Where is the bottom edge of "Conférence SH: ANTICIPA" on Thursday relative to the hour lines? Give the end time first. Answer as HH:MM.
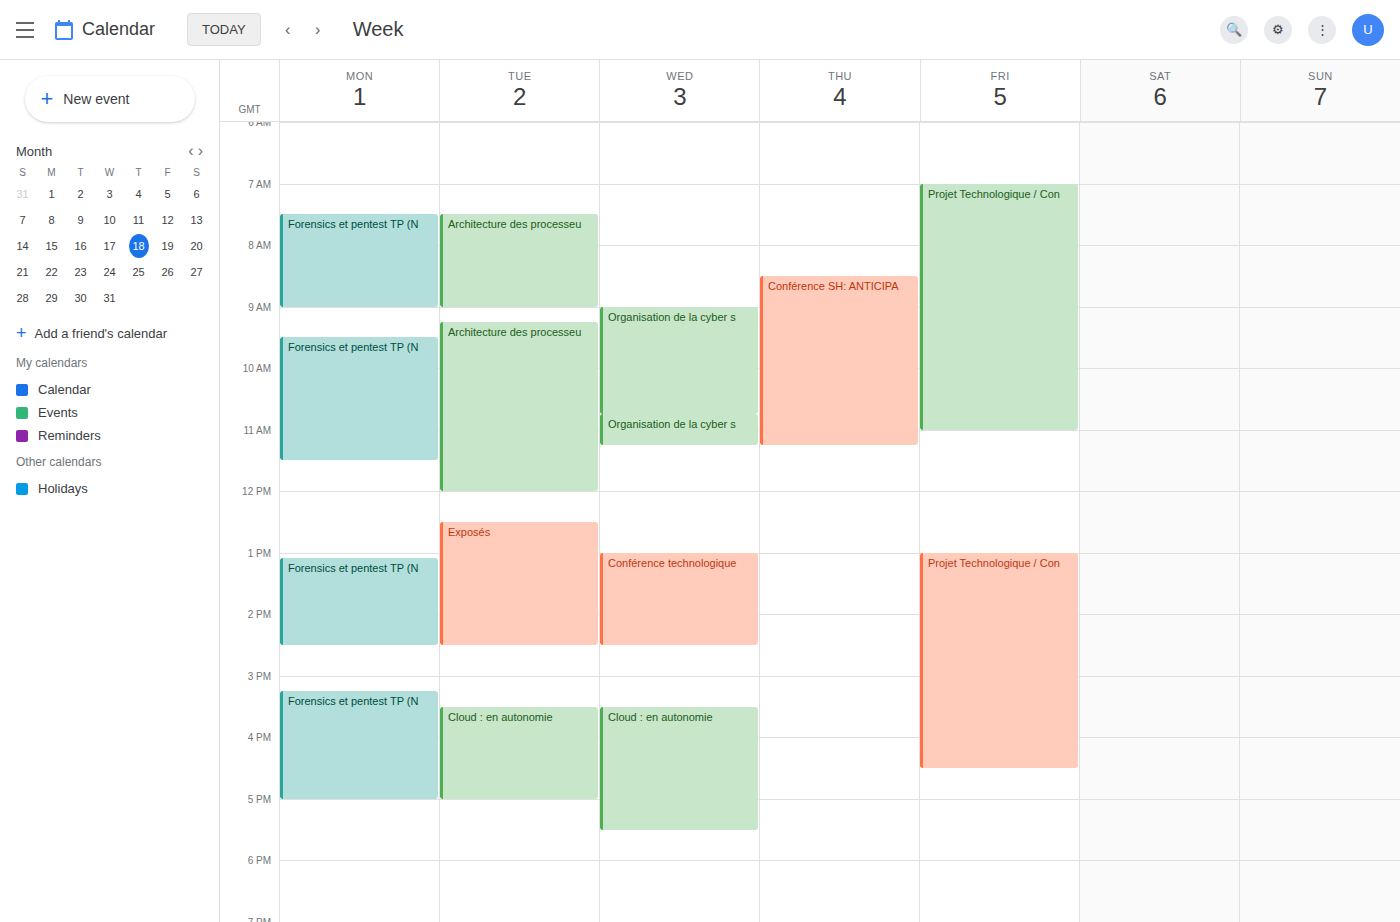
11:15 -- neither: a quarter of the way from the 11:00 line to the 12:00 line.